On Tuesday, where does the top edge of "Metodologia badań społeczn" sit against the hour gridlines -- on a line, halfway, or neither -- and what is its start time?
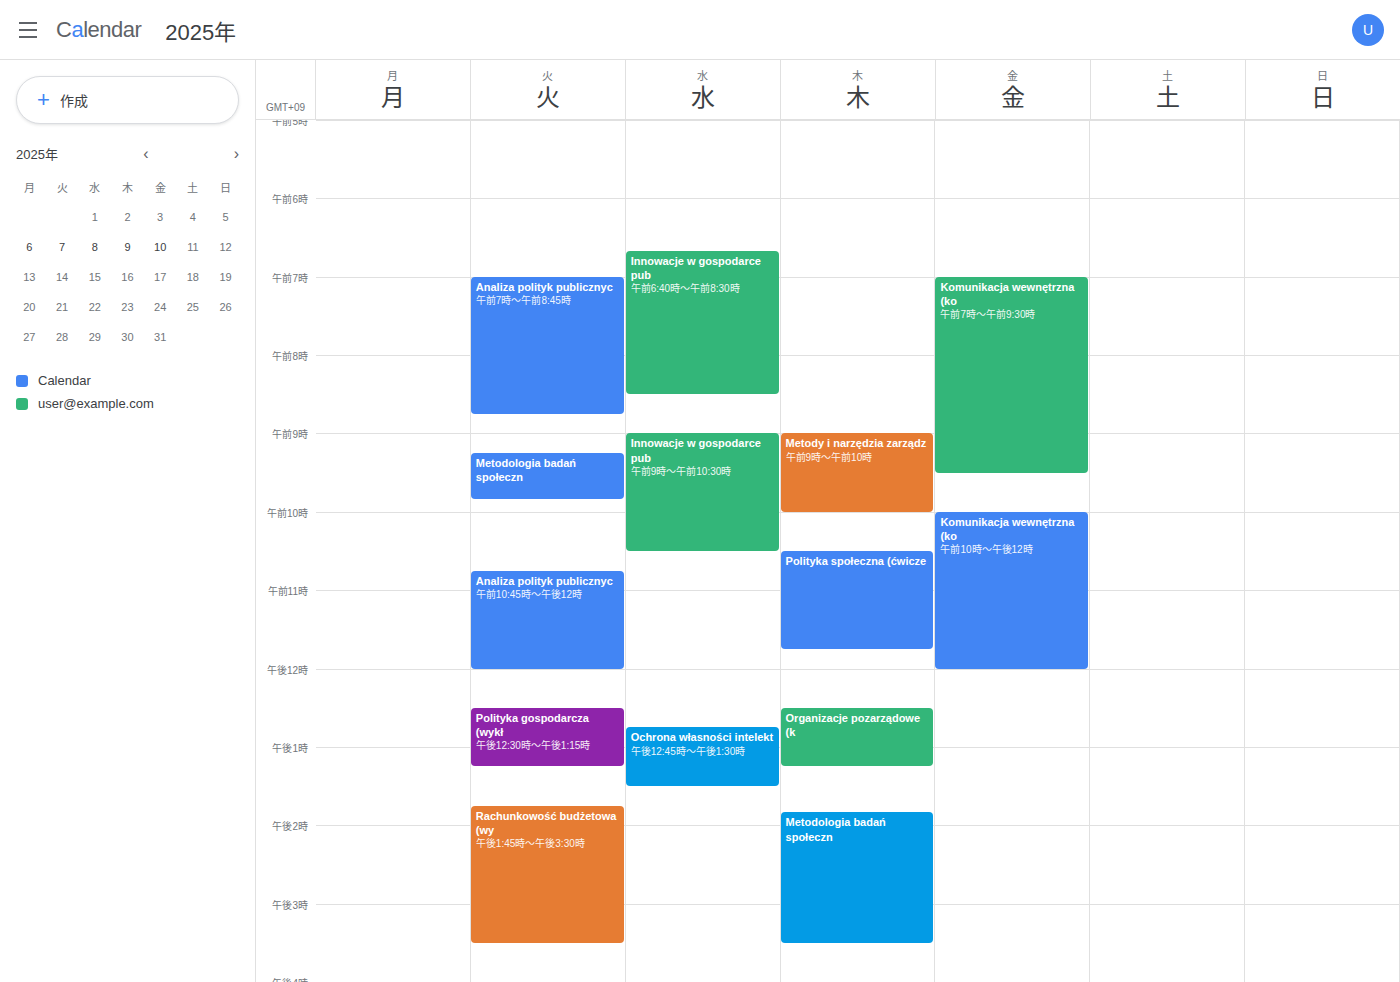
9:15 AM -- neither: a quarter of the way from the 9 AM line to the 10 AM line.